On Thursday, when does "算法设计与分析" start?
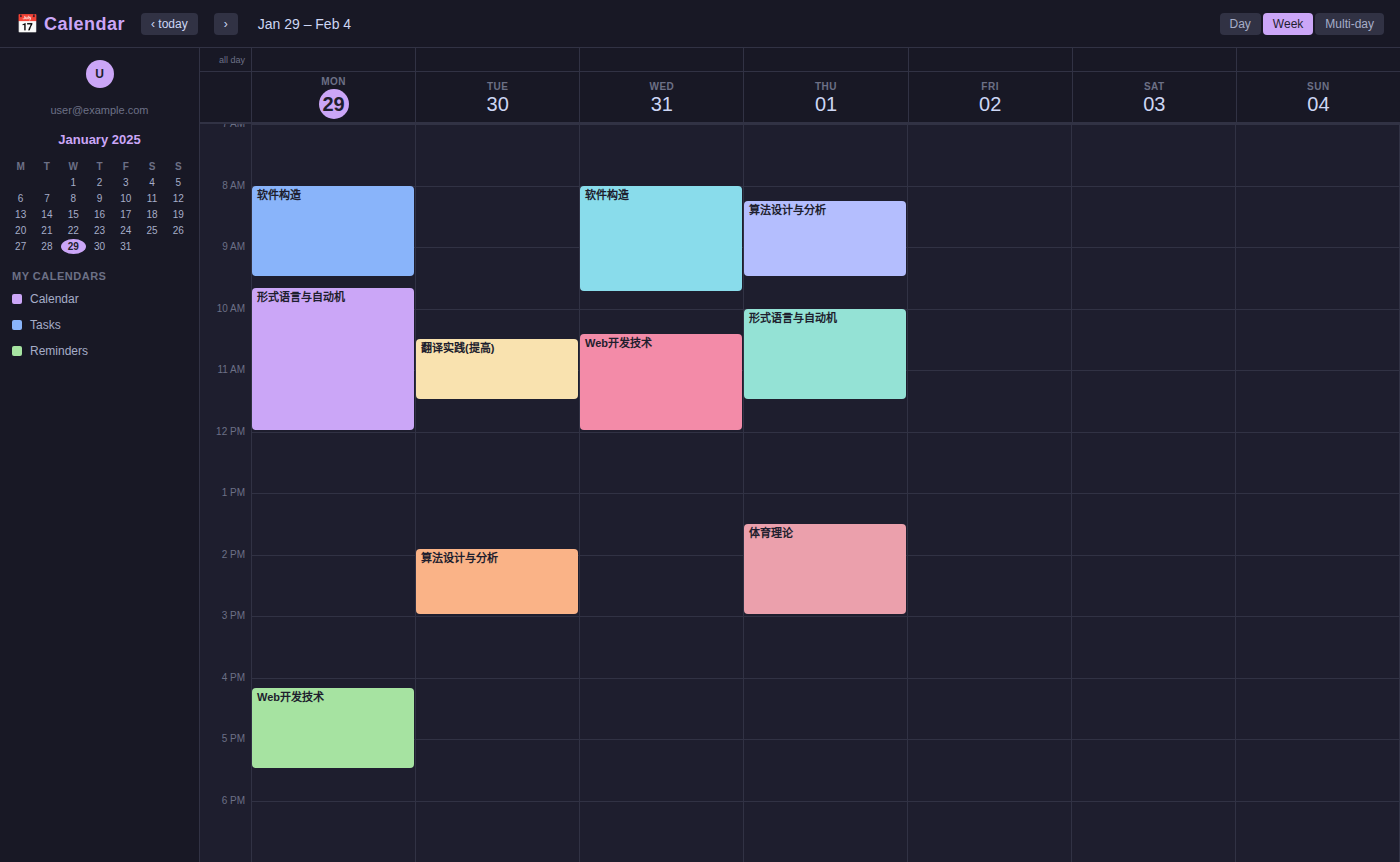
8:15 AM